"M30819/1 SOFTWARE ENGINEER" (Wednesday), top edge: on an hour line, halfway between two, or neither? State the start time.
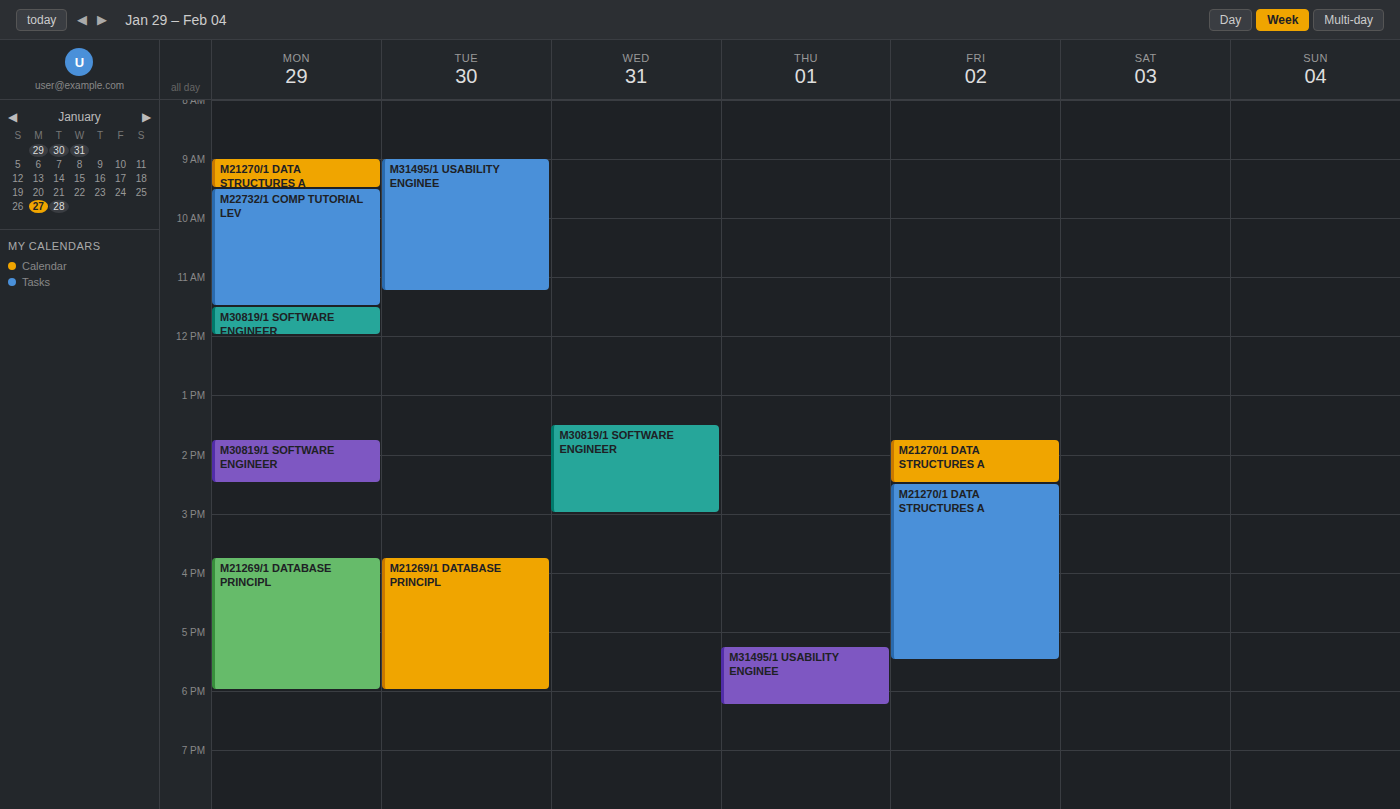
1:30 PM -- halfway between the 1 PM and 2 PM lines.